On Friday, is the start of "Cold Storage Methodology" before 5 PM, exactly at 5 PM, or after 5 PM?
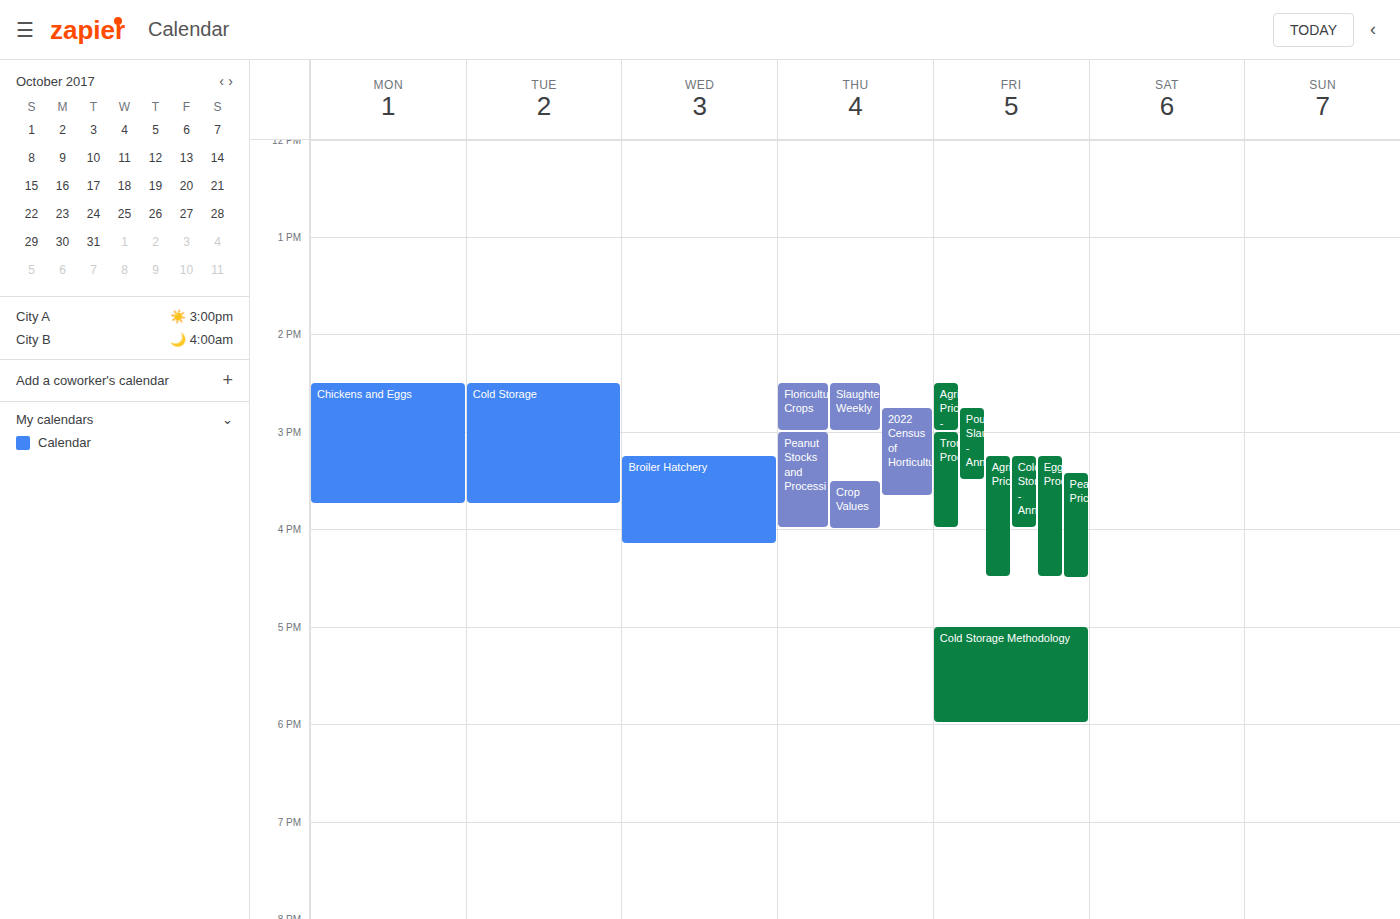
5:00 PM -- exactly at 5 PM, on the 5 PM line.